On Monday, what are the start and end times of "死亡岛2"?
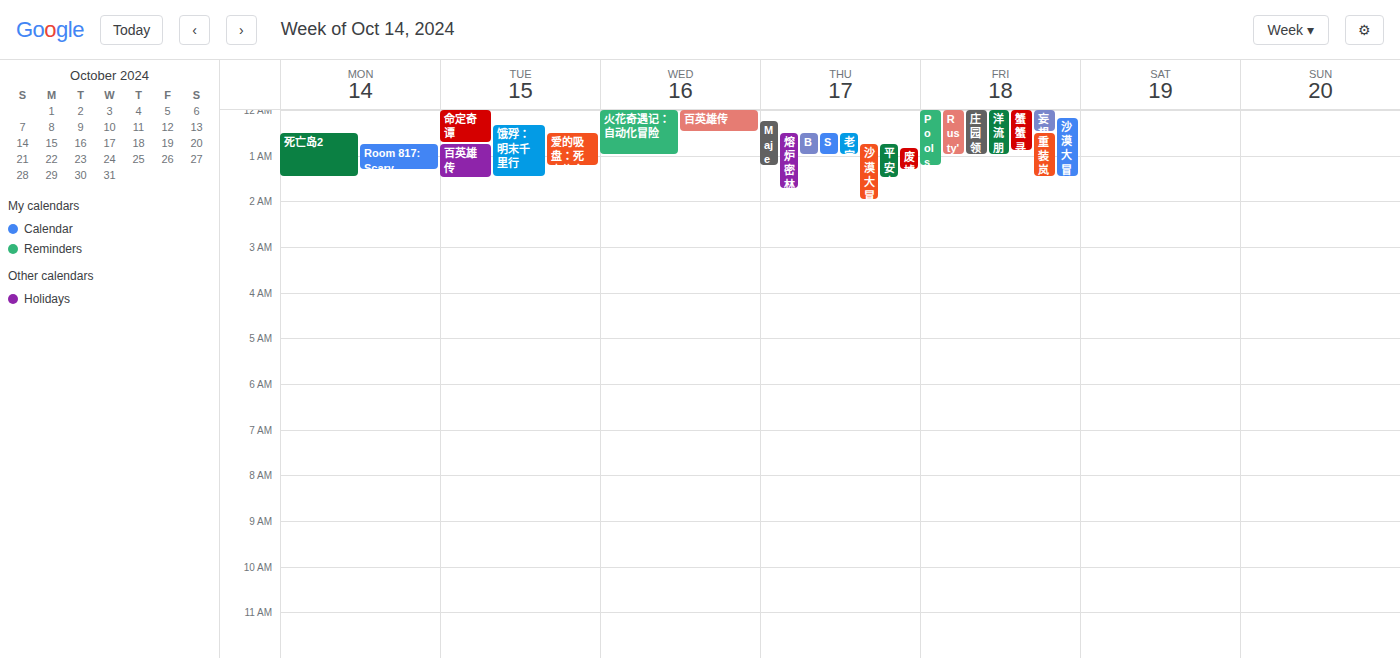
12:30 AM to 1:30 AM